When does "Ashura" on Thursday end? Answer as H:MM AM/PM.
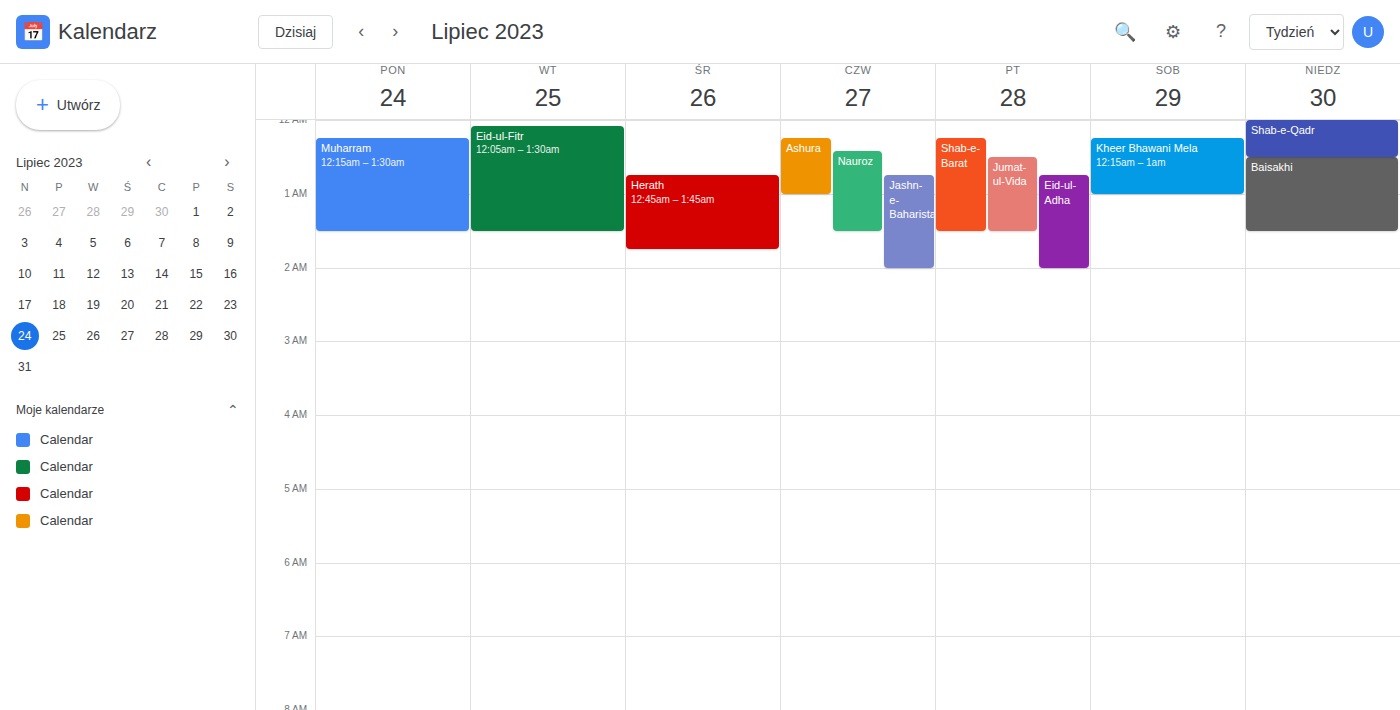
1:00 AM